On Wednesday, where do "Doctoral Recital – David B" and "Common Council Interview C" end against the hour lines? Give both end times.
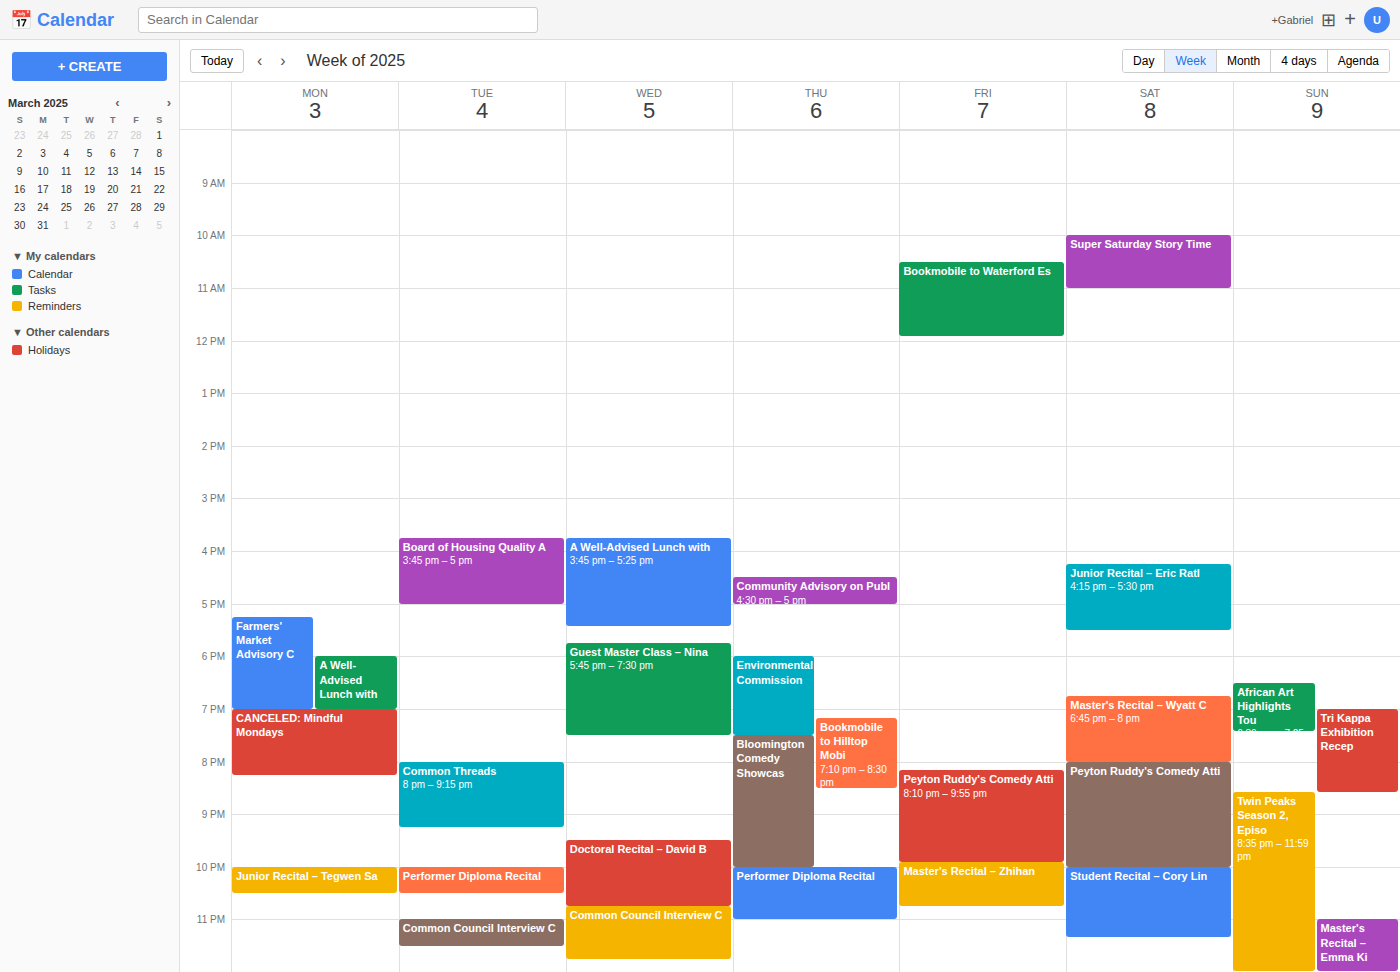
"Doctoral Recital – David B": 10:45 PM, neither: three quarters of the way from the 10 PM line to the 11 PM line. "Common Council Interview C": 11:45 PM, neither: three quarters of the way from the 11 PM line to the 12 AM line.